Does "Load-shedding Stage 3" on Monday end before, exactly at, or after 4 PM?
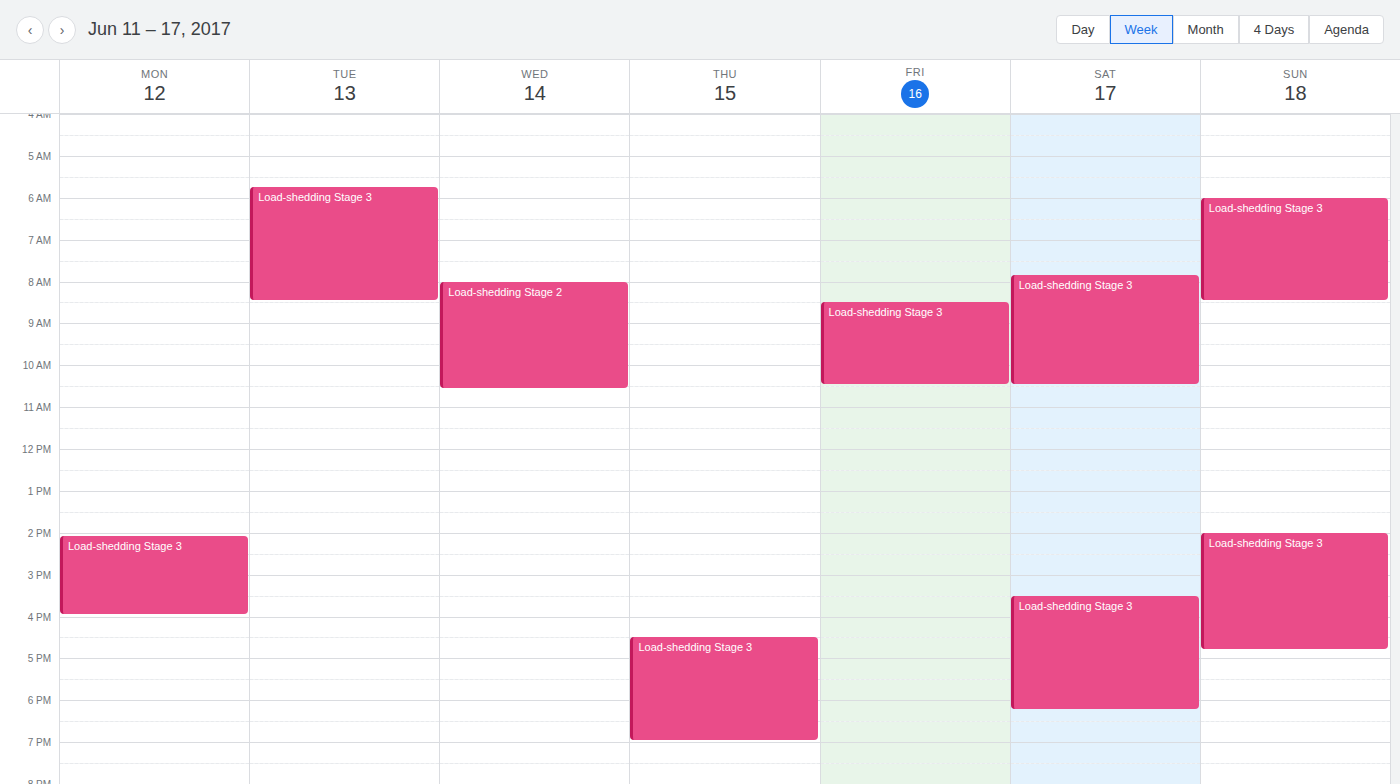
4:00 PM -- exactly at 4 PM, on the 4 PM line.